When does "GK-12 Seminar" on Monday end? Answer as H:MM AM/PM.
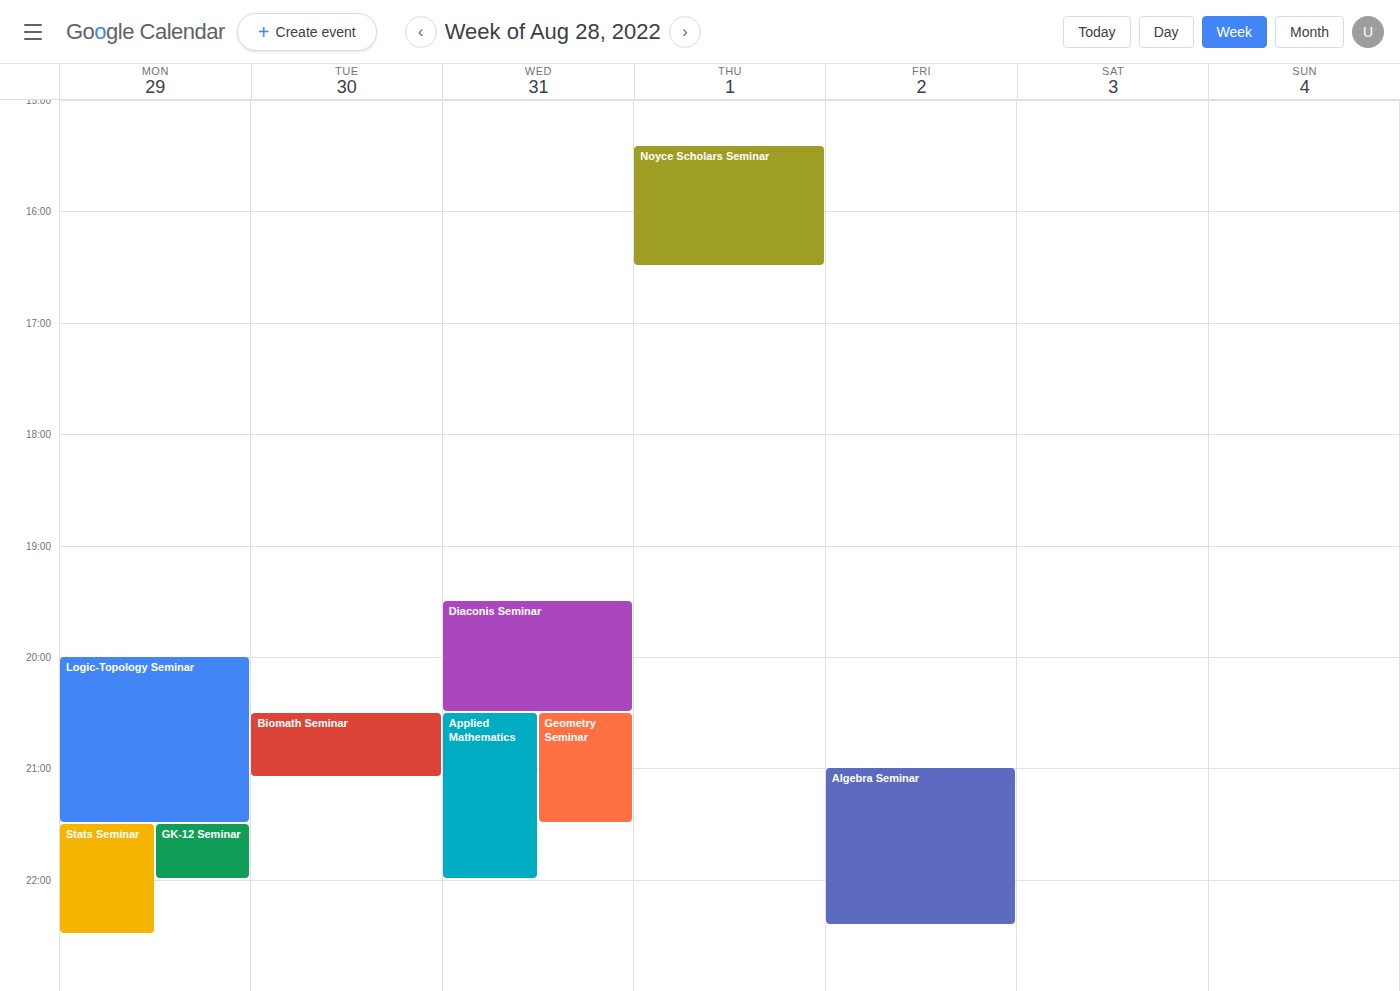
10:00 PM